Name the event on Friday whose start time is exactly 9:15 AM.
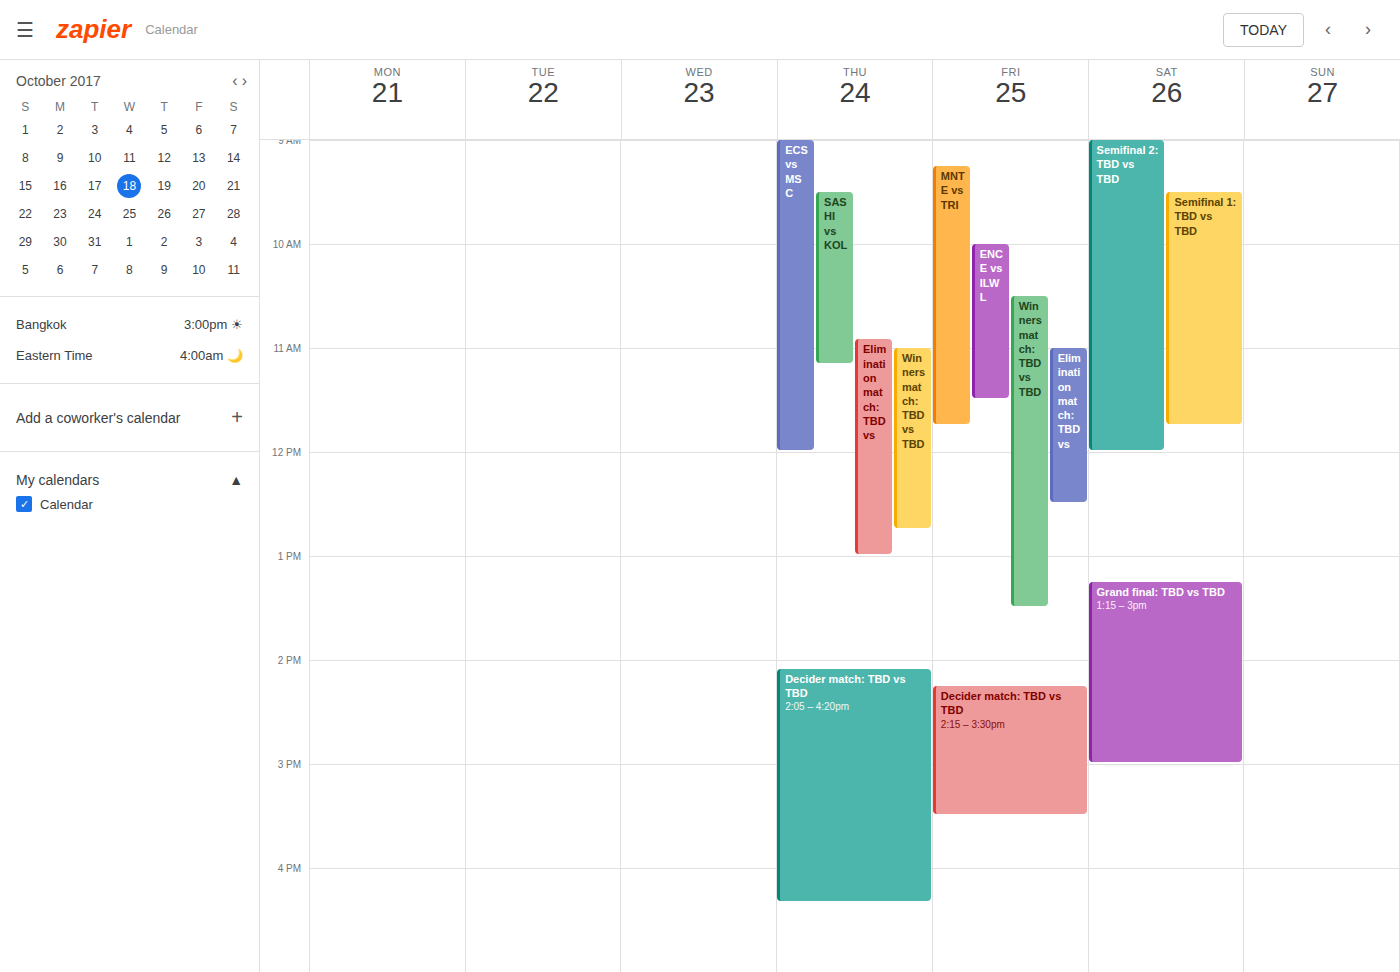
"MNTE vs TRI"